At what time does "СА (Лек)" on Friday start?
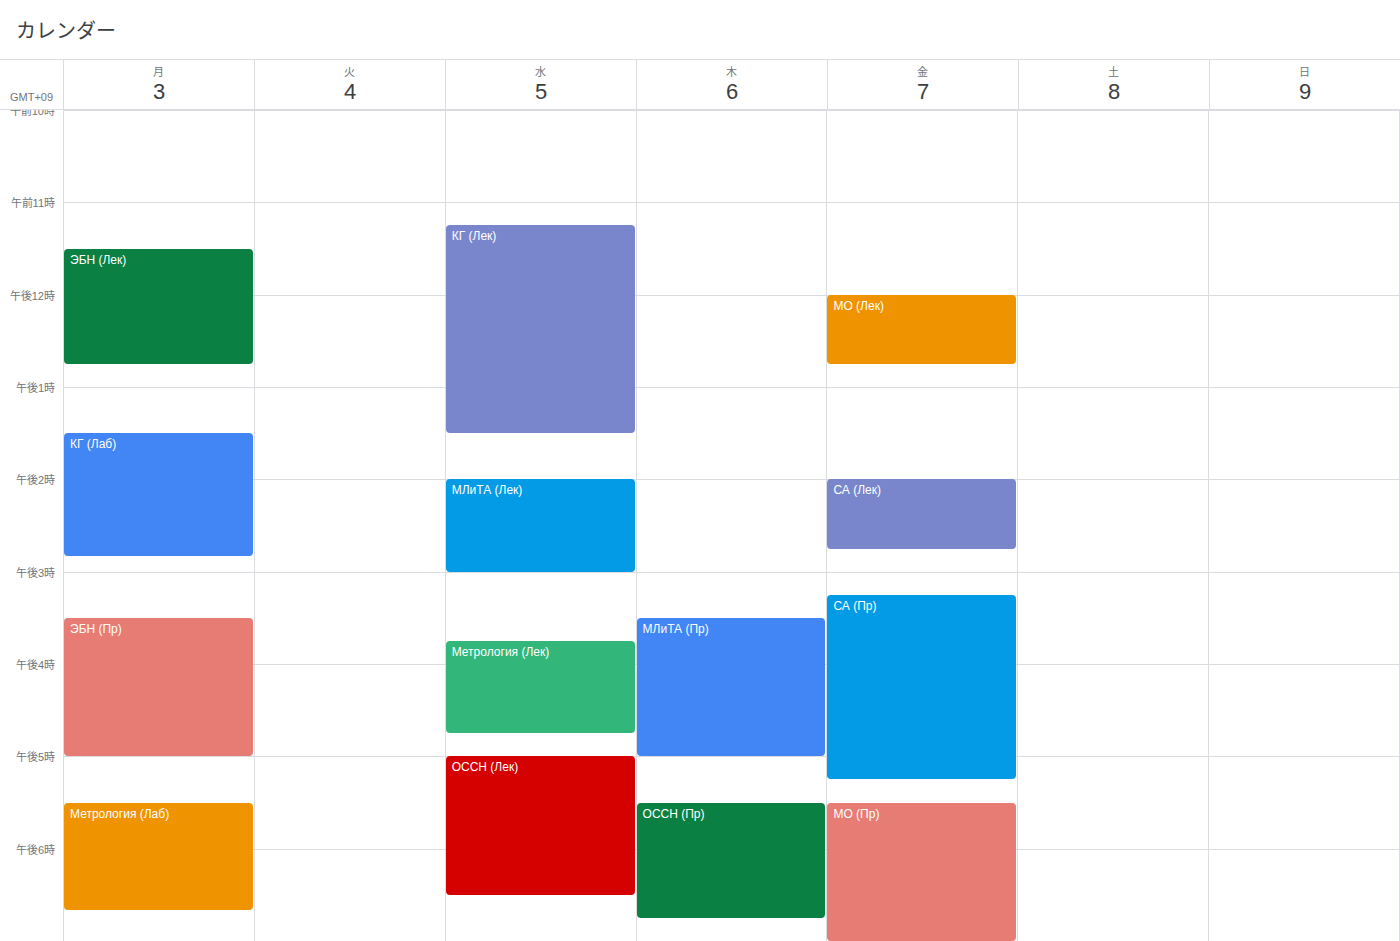
2:00 PM